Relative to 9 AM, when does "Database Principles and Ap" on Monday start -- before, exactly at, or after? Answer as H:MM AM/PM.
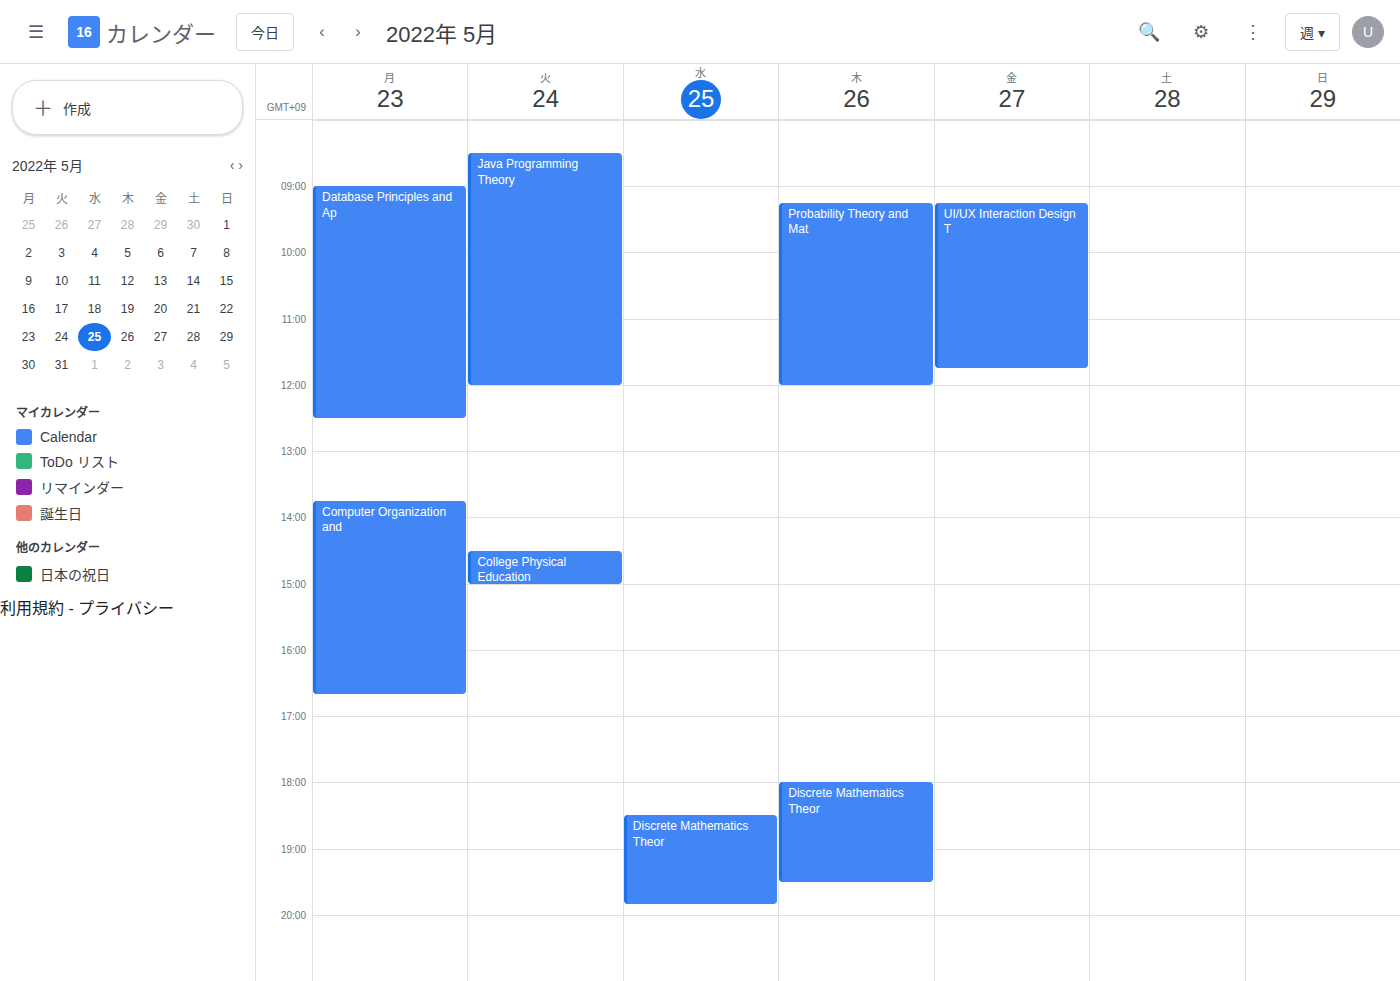
9:00 AM -- exactly at 9 AM, on the 9 AM line.